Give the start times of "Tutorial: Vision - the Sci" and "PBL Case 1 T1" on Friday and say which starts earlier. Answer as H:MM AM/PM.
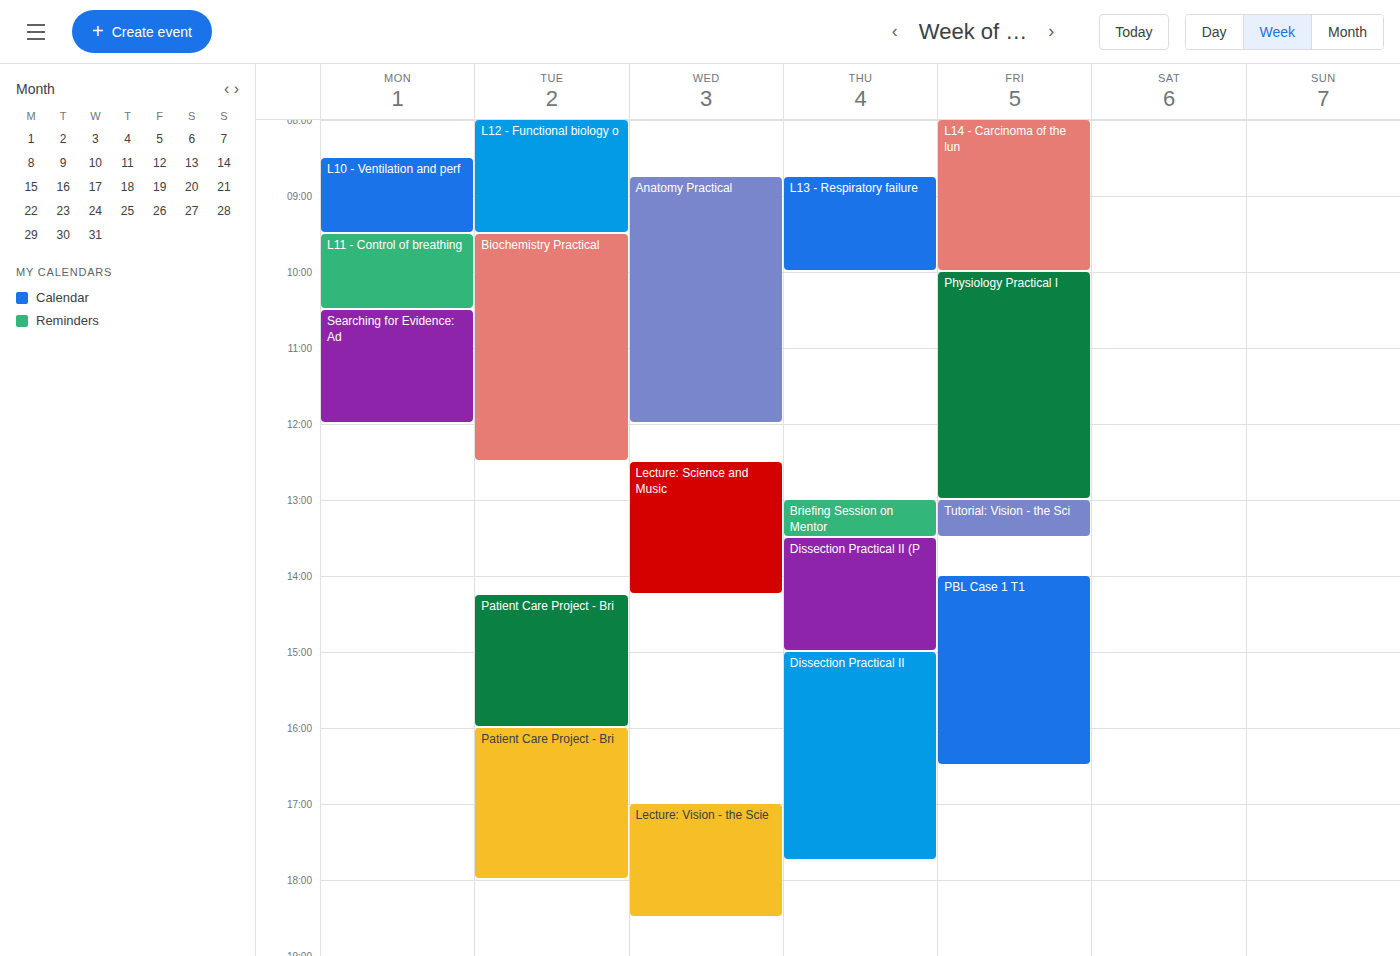
"Tutorial: Vision - the Sci" 1:00 PM; "PBL Case 1 T1" 2:00 PM.